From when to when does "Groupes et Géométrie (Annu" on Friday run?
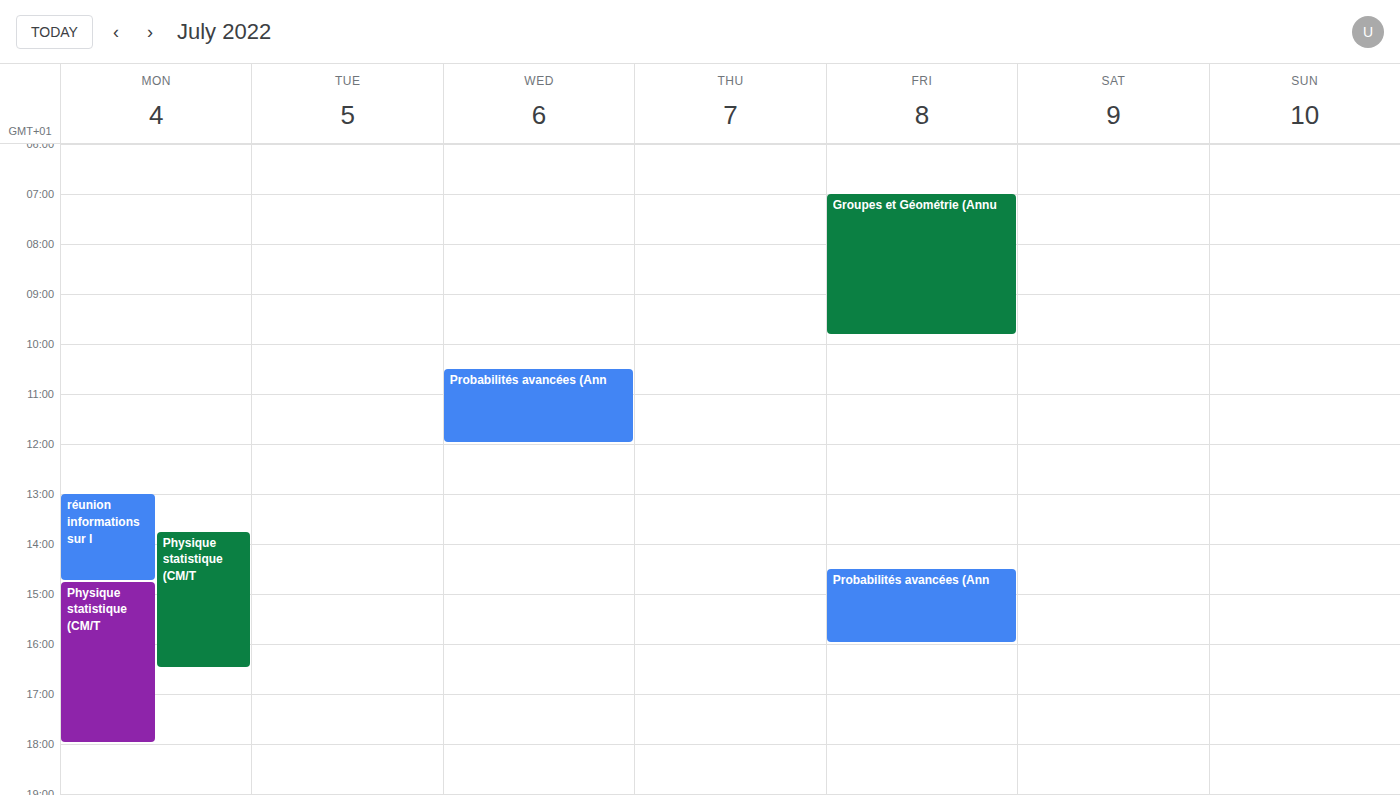
7:00 AM to 9:50 AM